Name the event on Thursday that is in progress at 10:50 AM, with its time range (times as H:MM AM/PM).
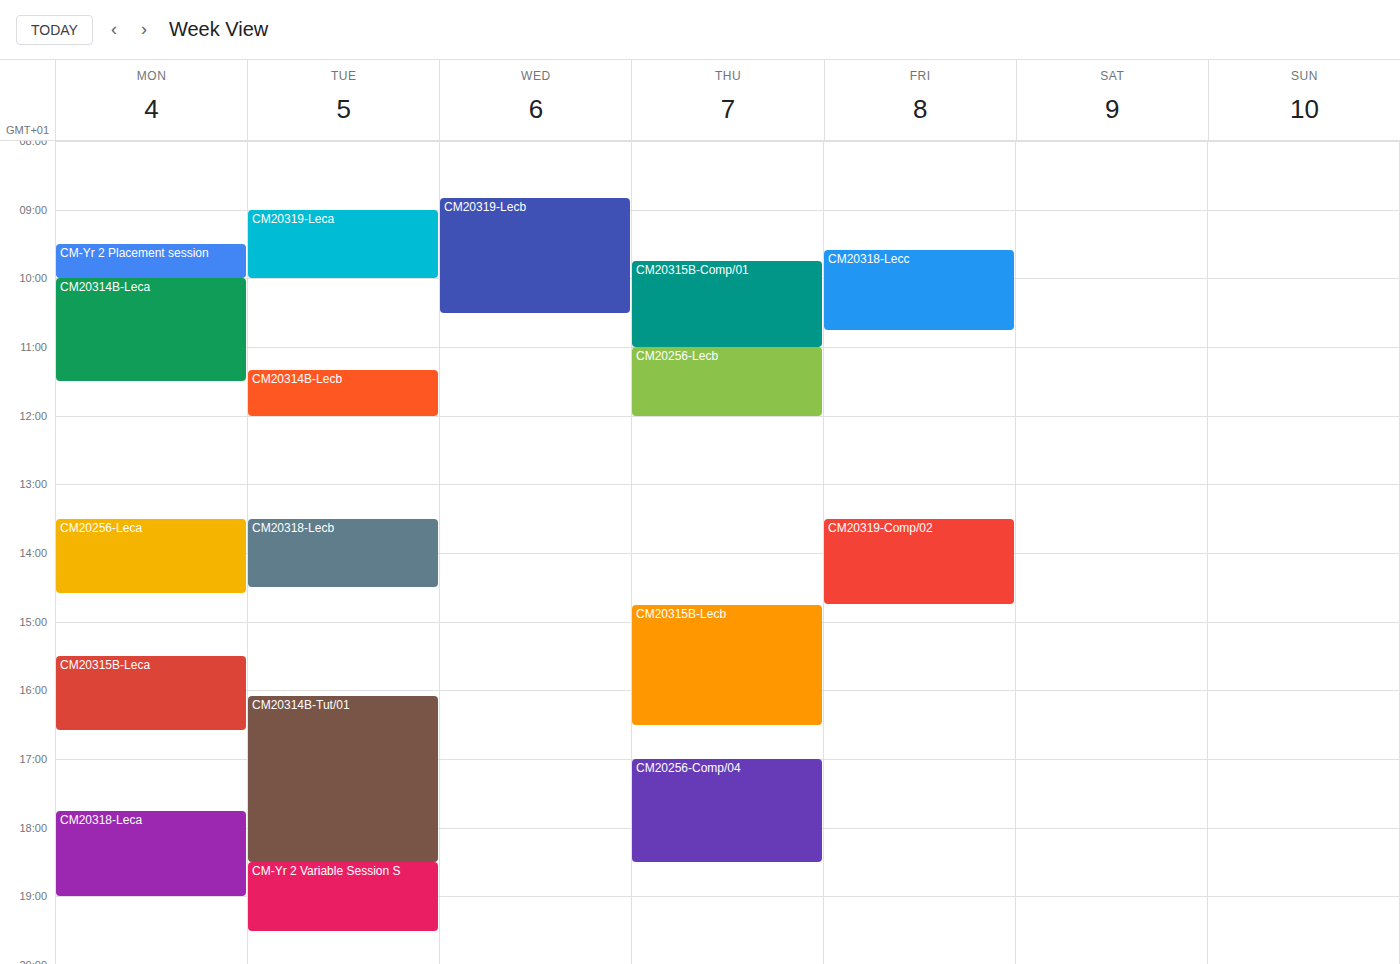
"CM20315B-Comp/01", 9:45 AM to 11:00 AM